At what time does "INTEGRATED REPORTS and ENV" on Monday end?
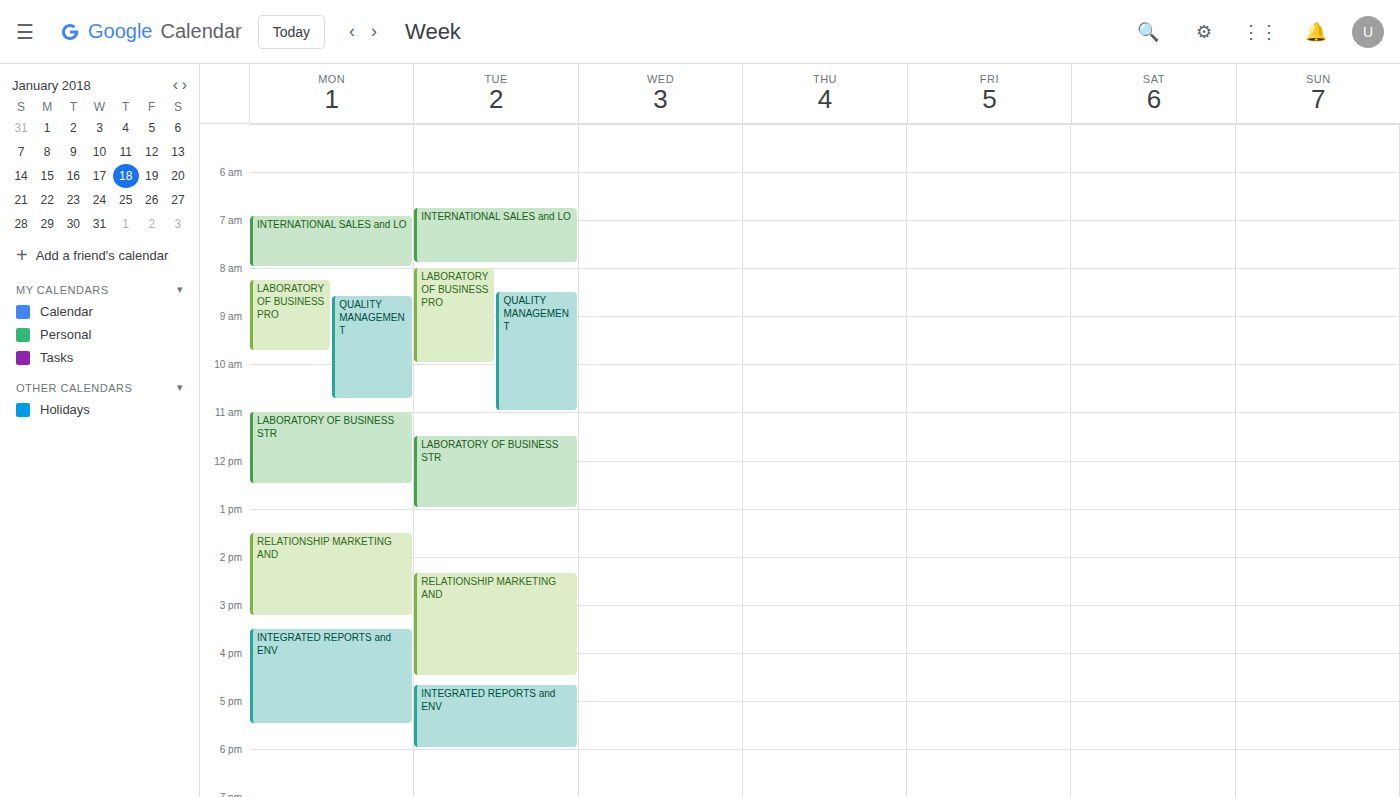
5:30 PM